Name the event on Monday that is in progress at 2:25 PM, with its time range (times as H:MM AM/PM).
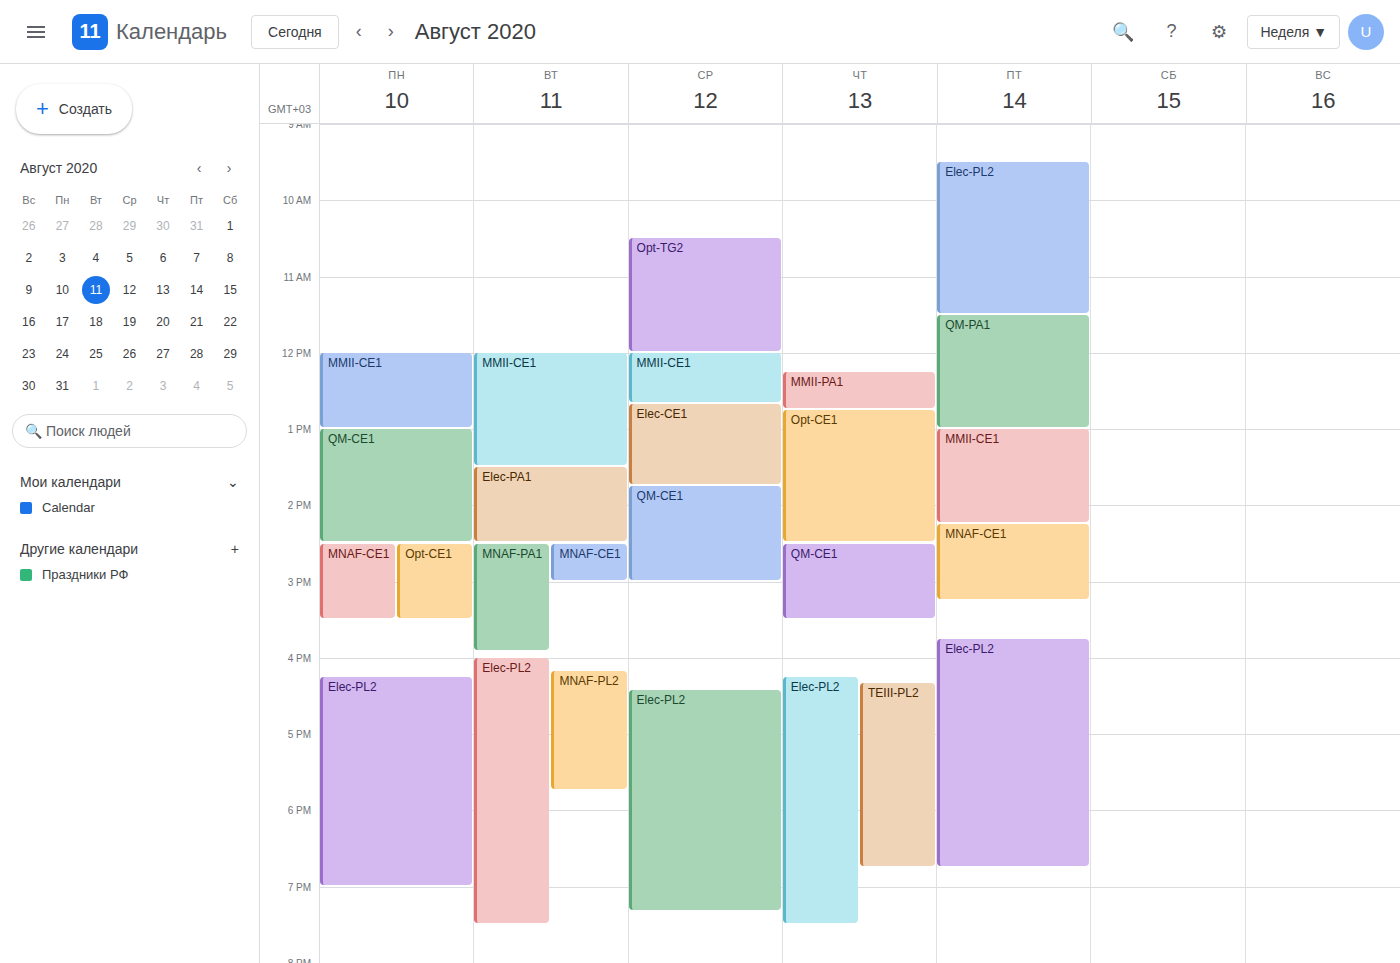
"QM-CE1", 1:00 PM to 2:30 PM